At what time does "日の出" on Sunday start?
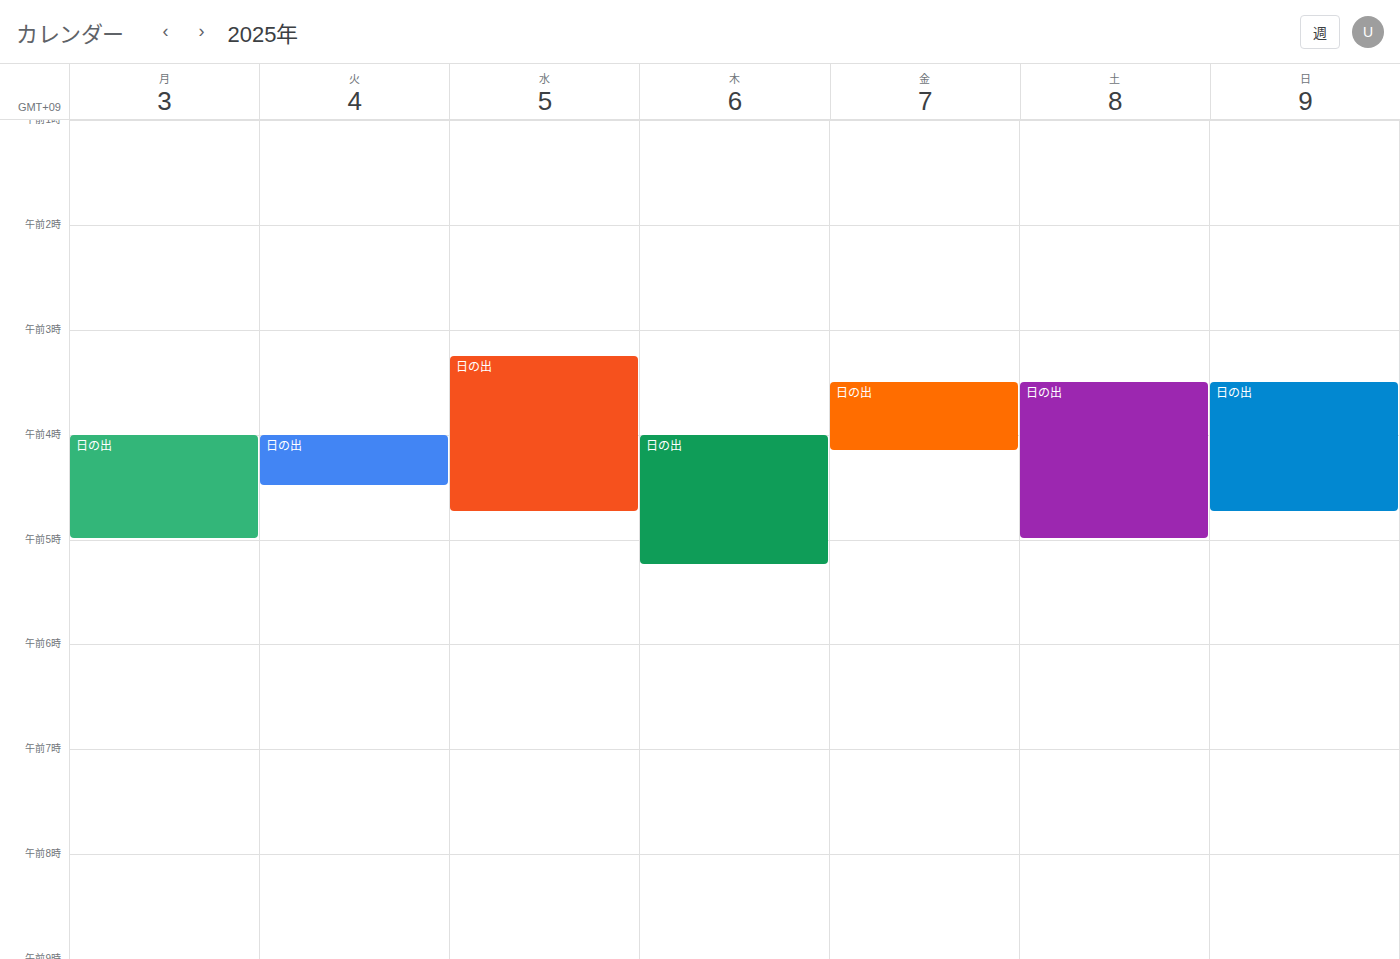
3:30 AM